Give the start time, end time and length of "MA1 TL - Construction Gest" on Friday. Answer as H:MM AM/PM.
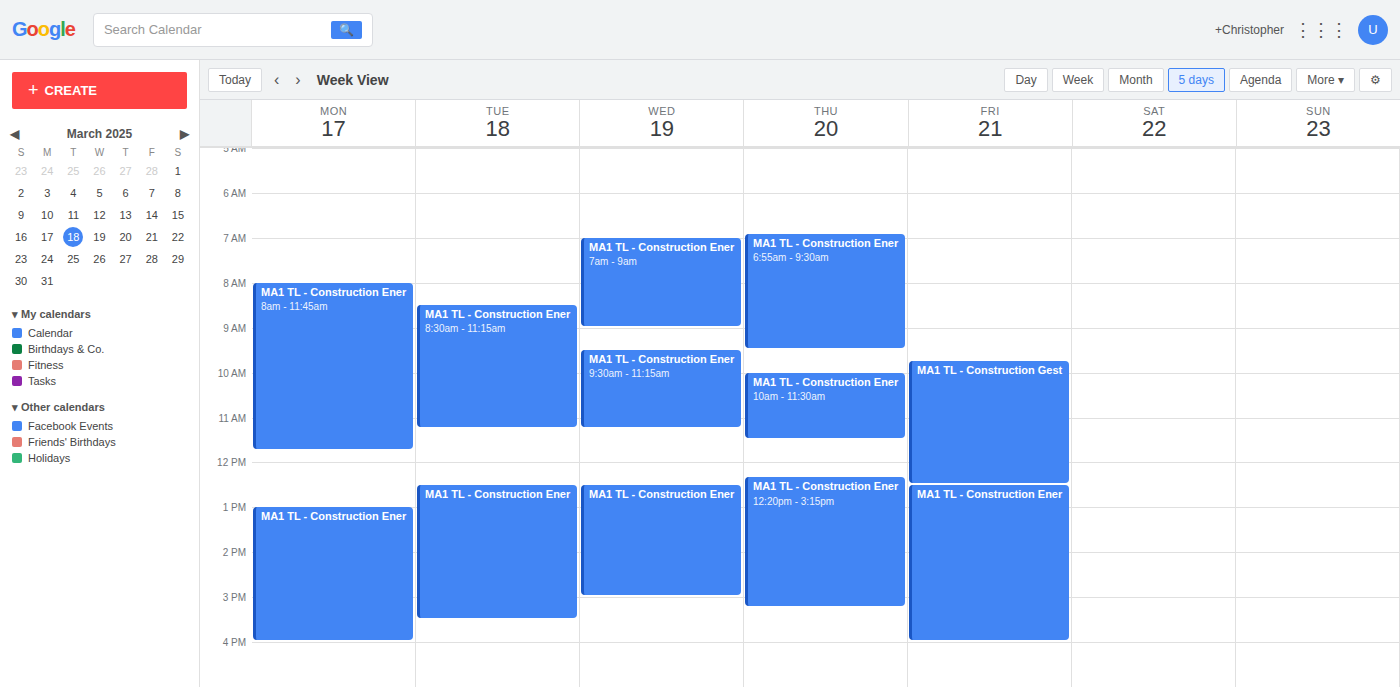
9:45 AM to 12:30 PM, 2 hours 45 minutes